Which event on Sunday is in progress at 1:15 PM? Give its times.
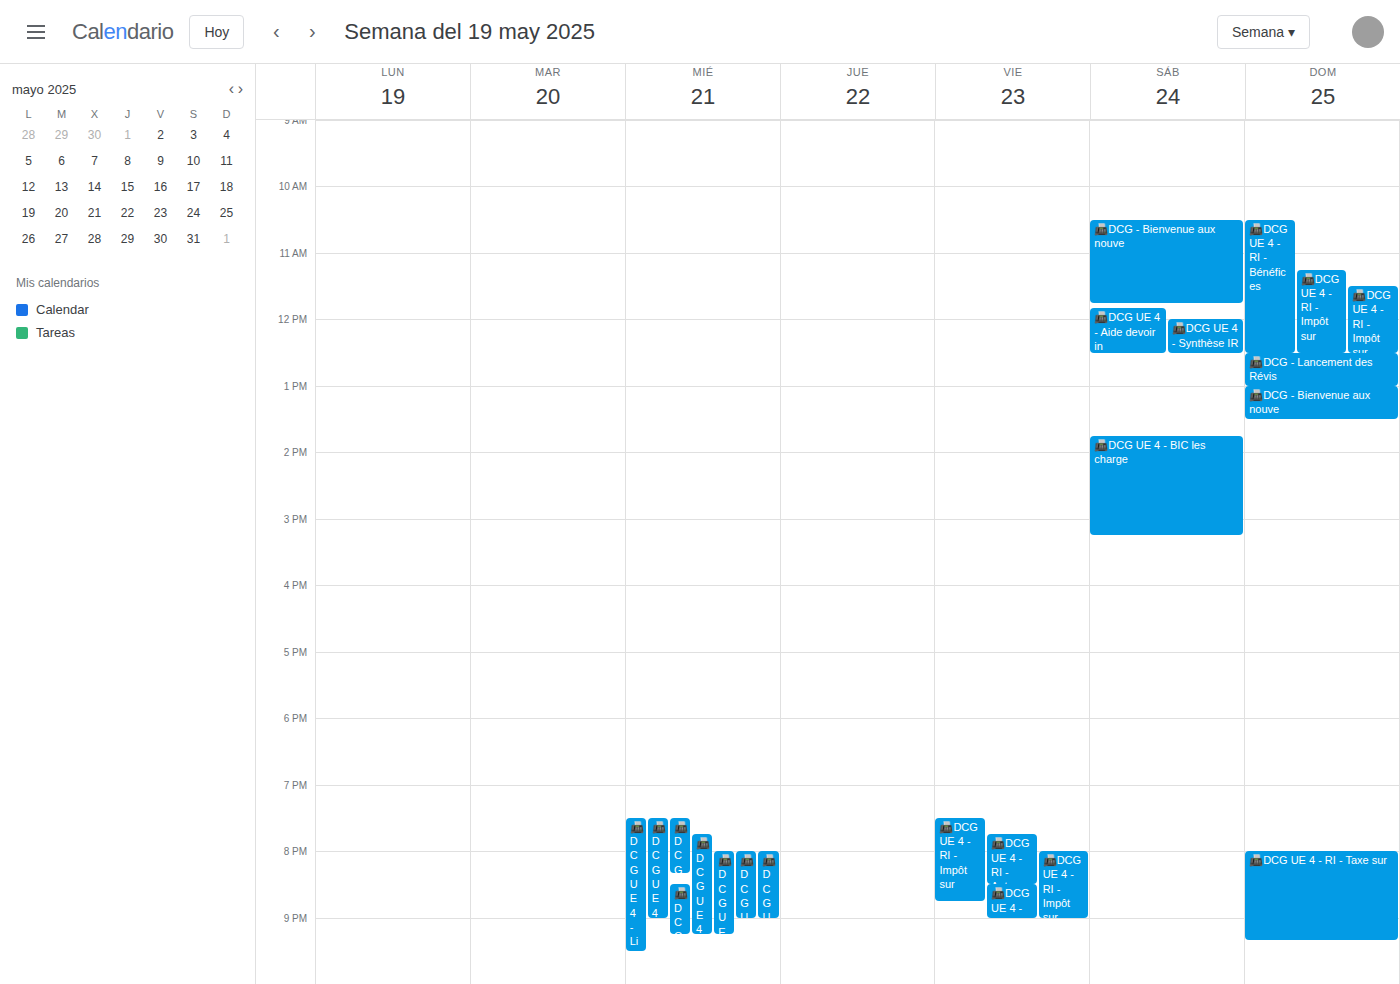
"📠DCG - Bienvenue aux nouve", 1:00 PM to 1:30 PM